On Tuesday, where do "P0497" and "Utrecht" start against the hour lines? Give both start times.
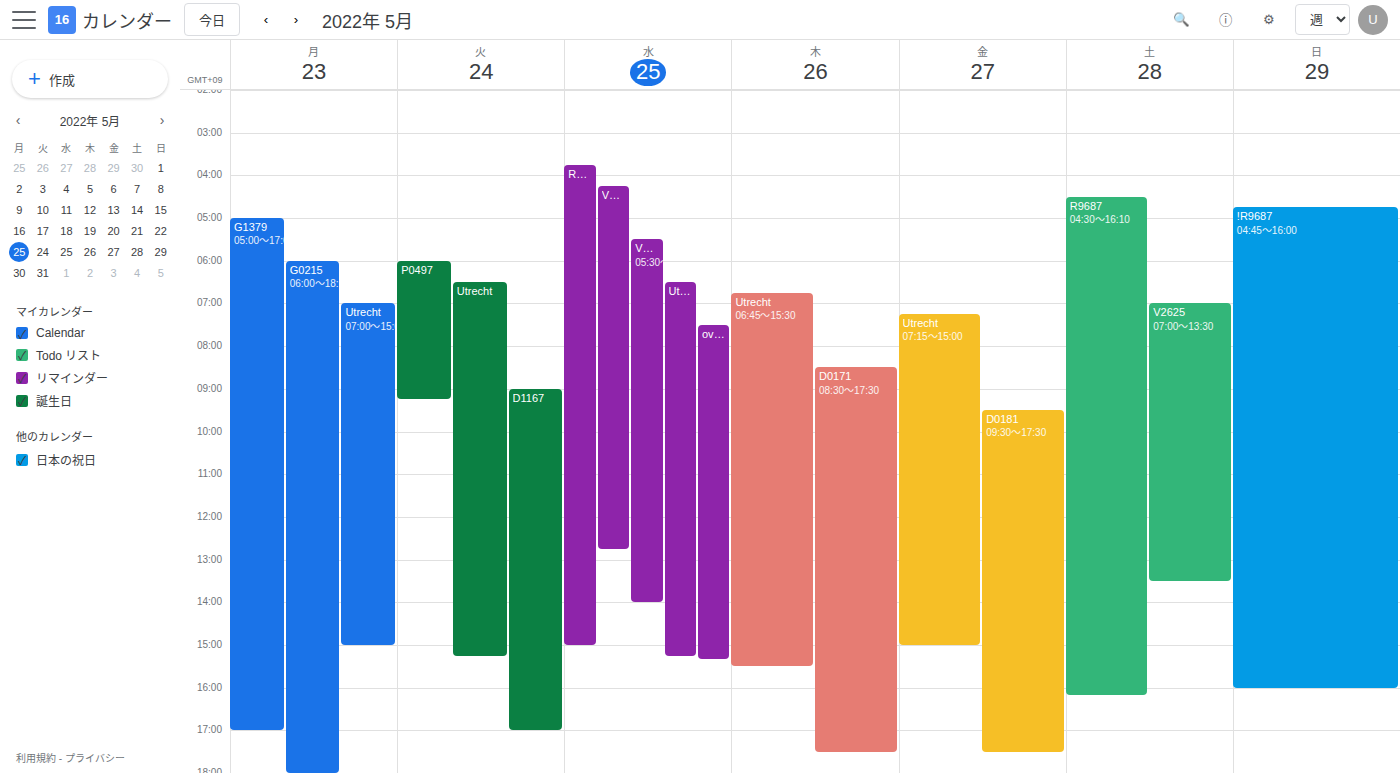
"P0497": 6:00 AM, exactly on the 6 AM line. "Utrecht": 6:30 AM, halfway between the 6 AM and 7 AM lines.